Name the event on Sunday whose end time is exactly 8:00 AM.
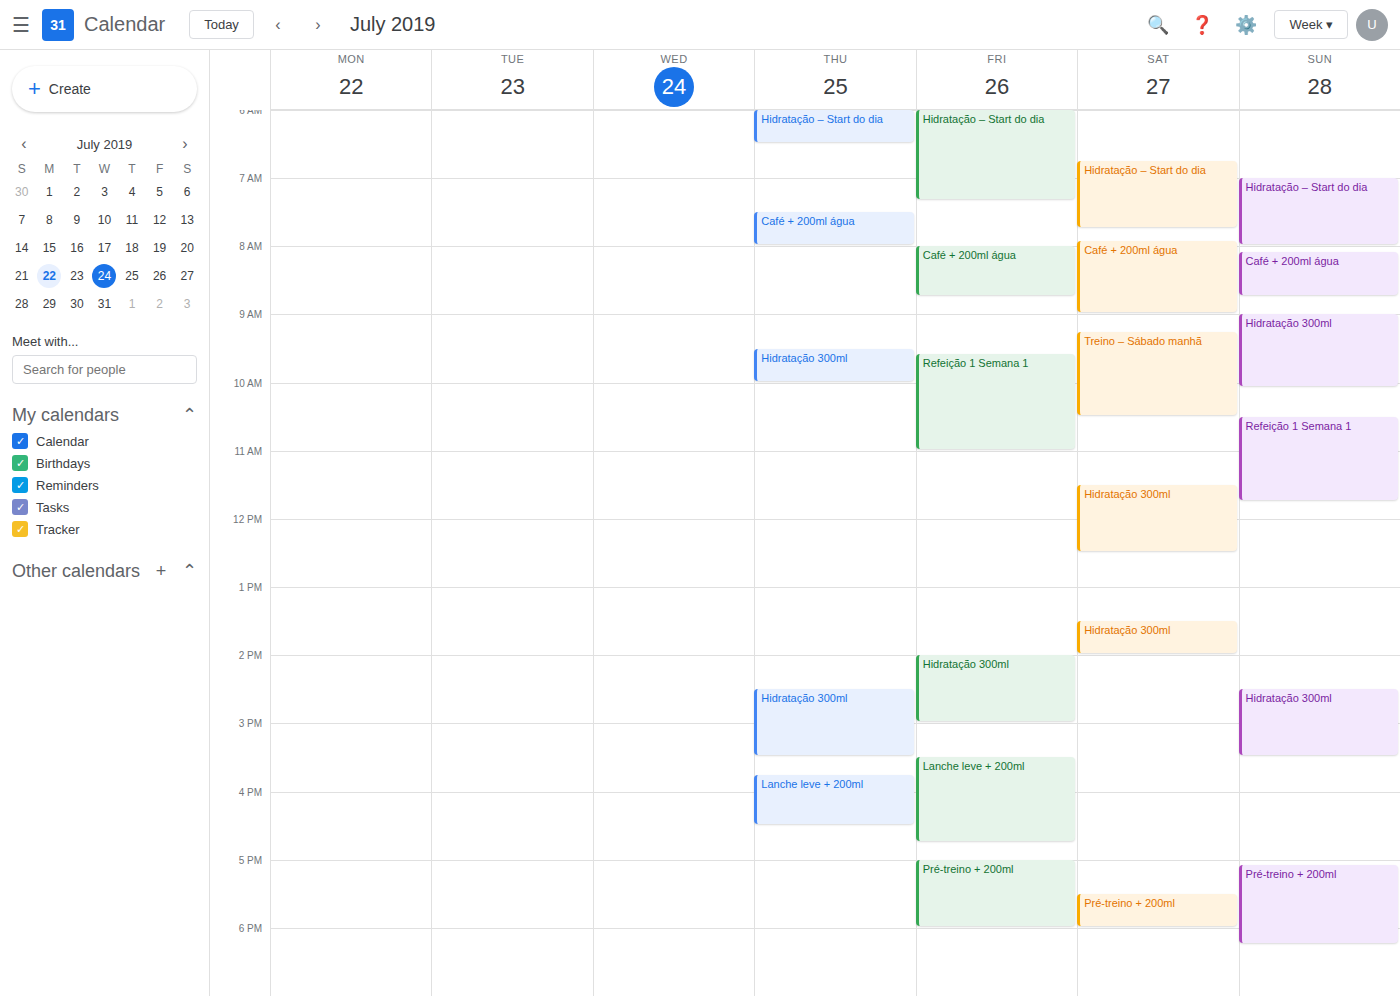
"Hidratação – Start do dia"